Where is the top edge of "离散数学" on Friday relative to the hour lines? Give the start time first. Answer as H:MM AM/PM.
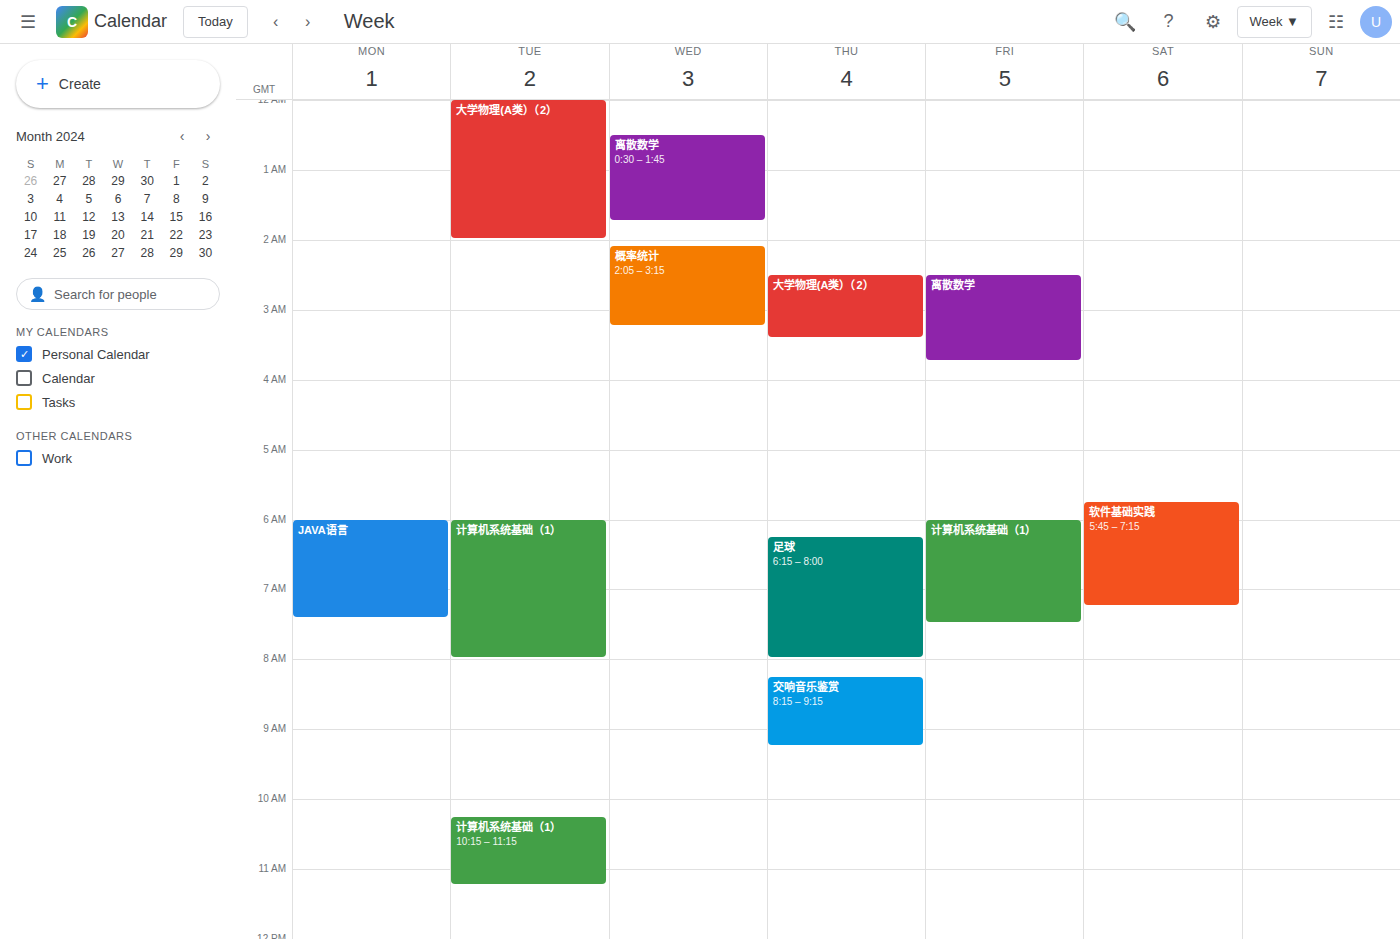
2:30 AM -- halfway between the 2 AM and 3 AM lines.